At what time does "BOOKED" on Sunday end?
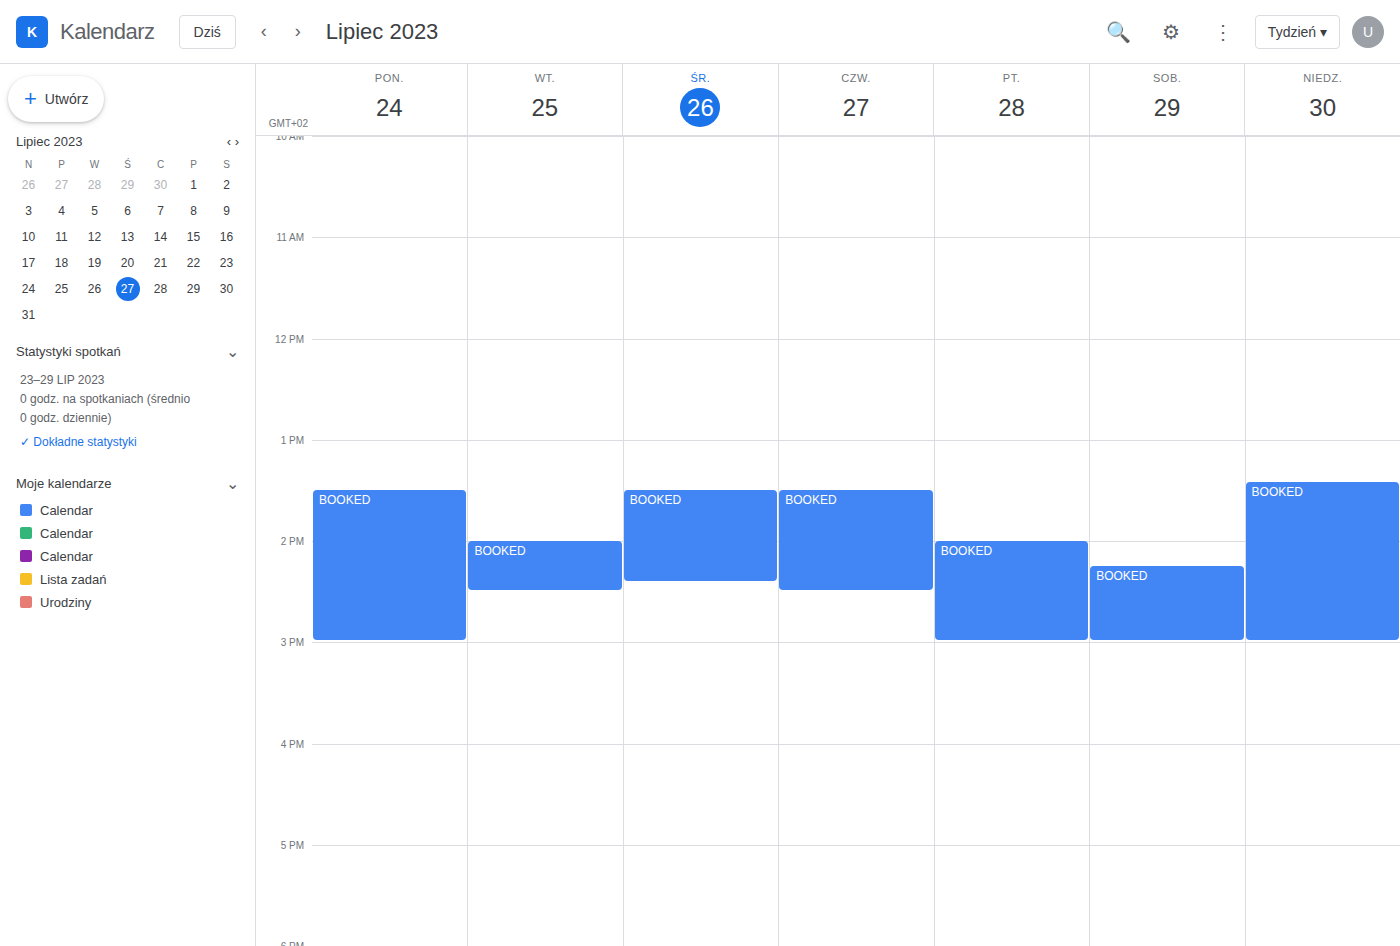
3:00 PM